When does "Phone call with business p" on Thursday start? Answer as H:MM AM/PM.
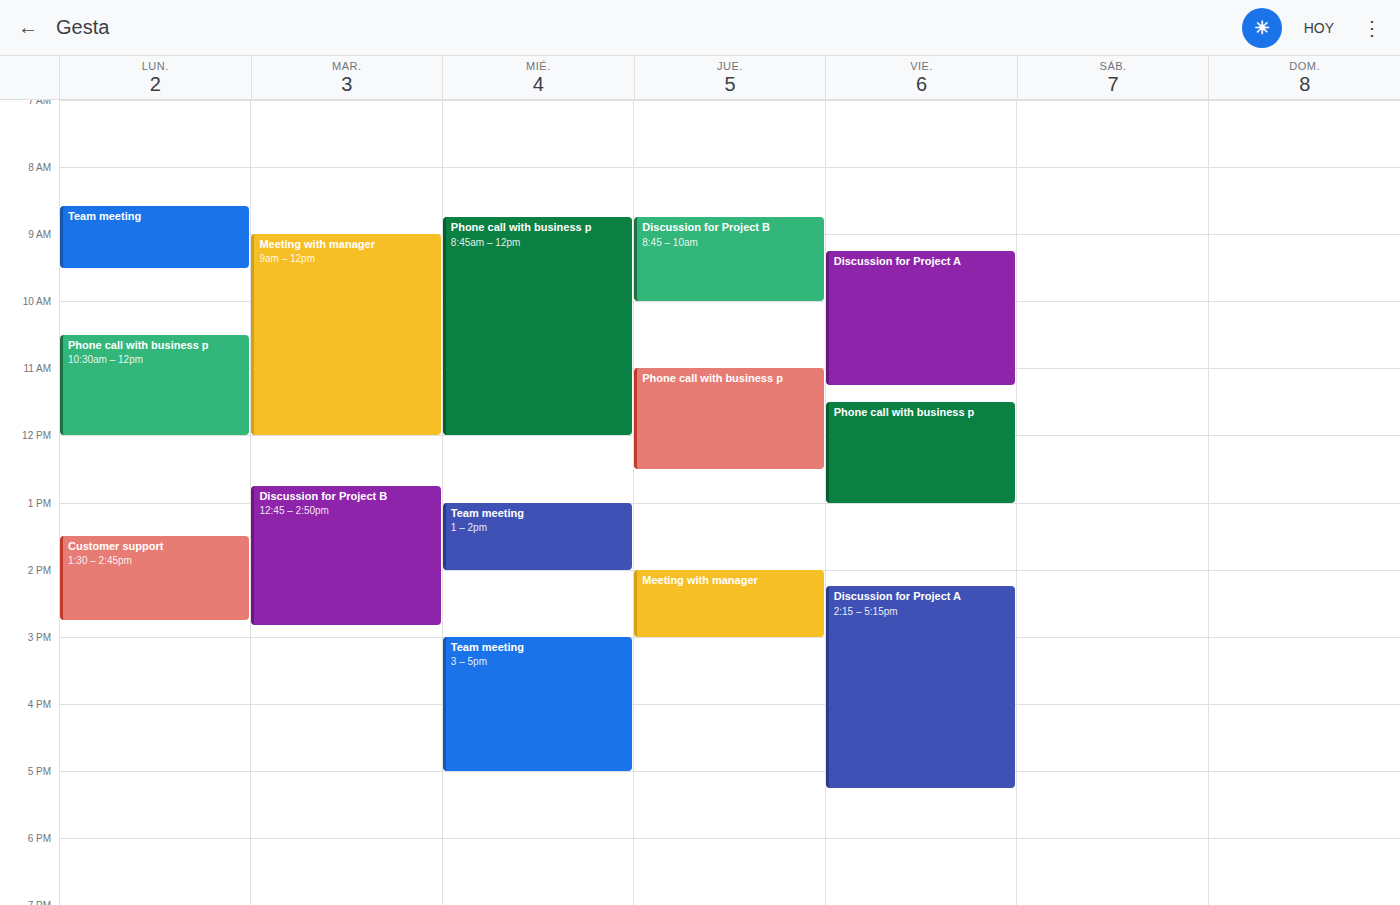
11:00 AM